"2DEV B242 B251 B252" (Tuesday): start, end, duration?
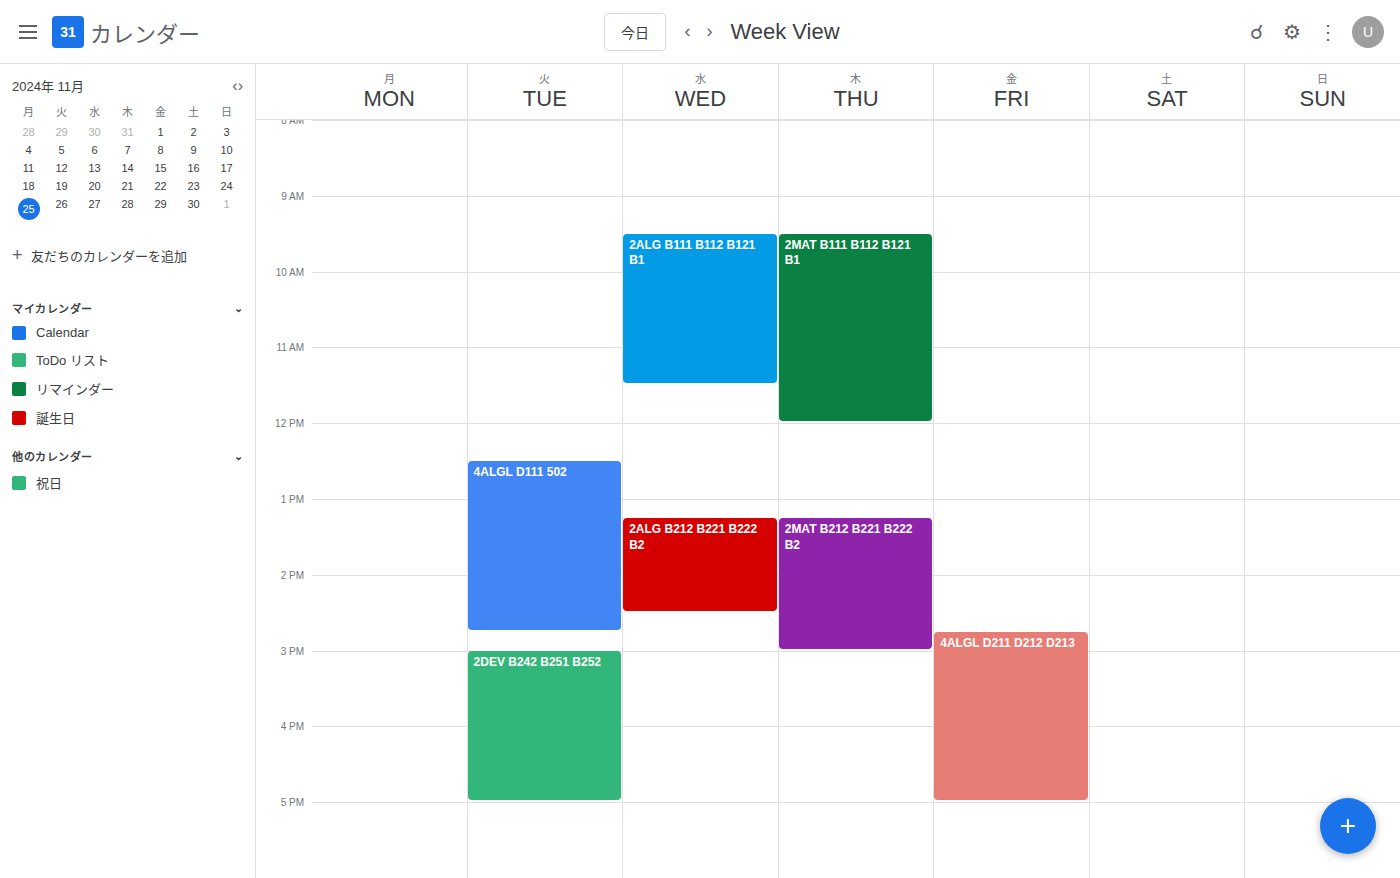
15:00 to 17:00, 2 hours